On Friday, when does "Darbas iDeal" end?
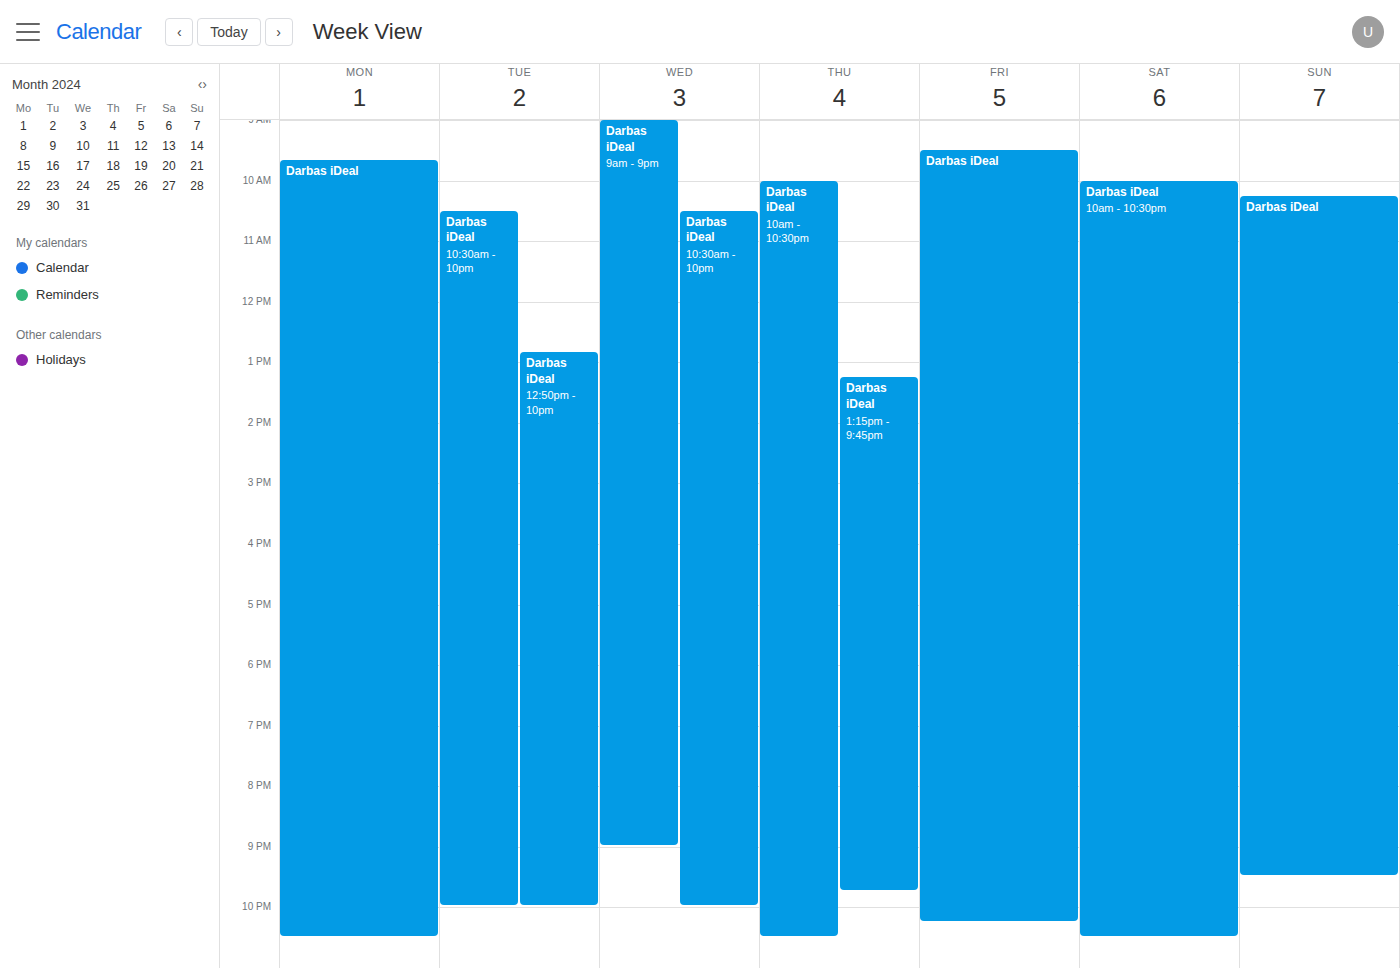
10:15 PM